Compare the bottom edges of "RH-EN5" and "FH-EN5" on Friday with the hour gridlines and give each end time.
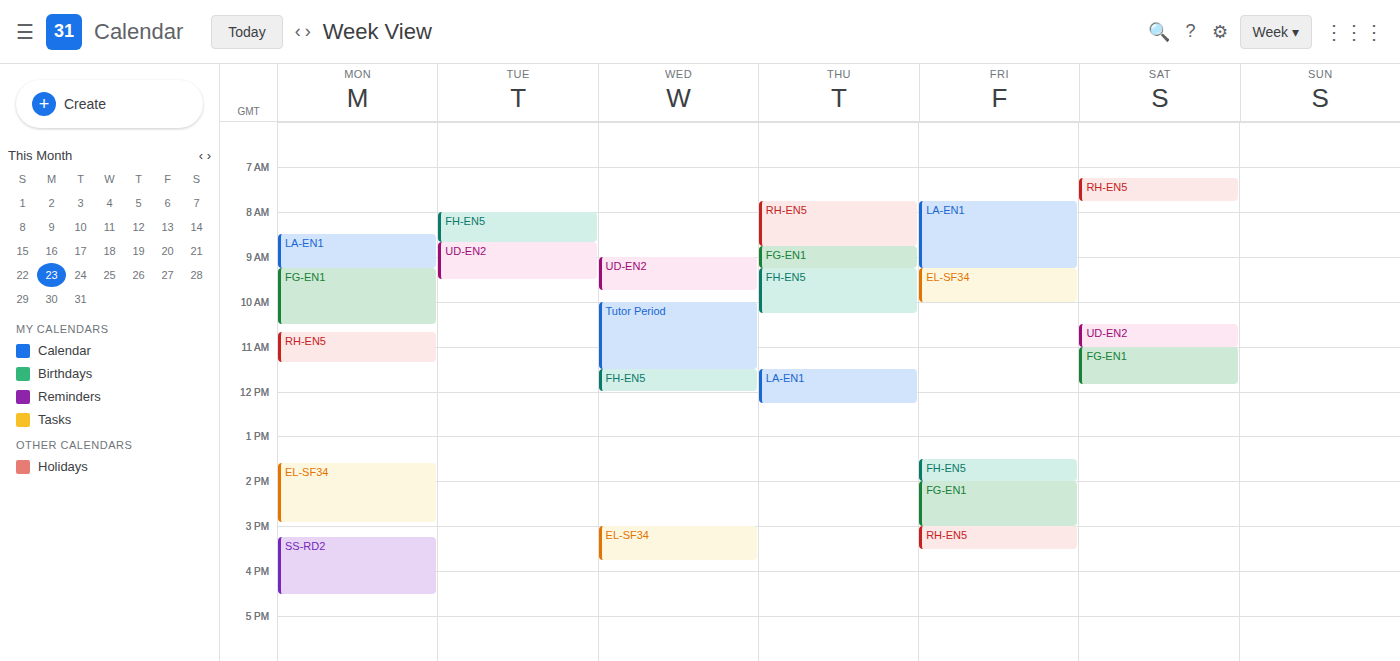
"RH-EN5": 3:30 PM, halfway between the 3 PM and 4 PM lines. "FH-EN5": 2:00 PM, exactly on the 2 PM line.